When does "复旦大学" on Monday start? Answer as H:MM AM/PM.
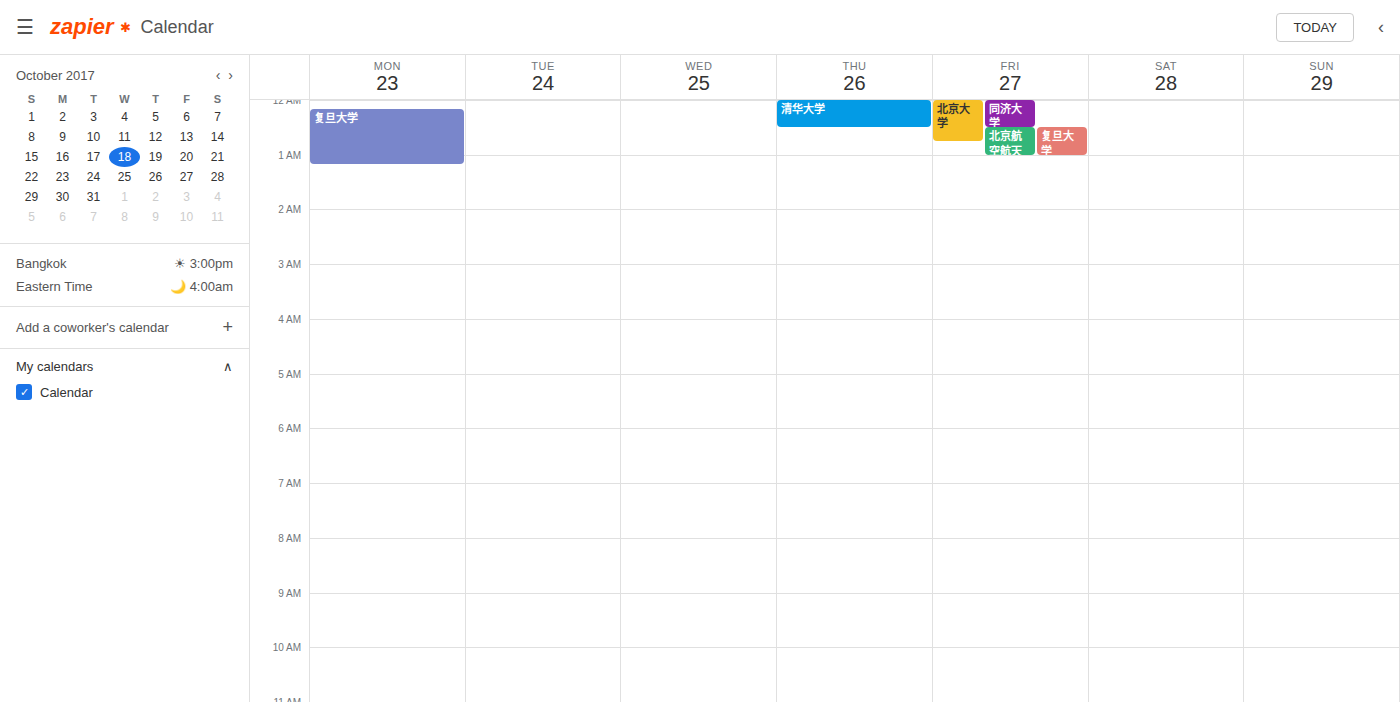
12:10 AM